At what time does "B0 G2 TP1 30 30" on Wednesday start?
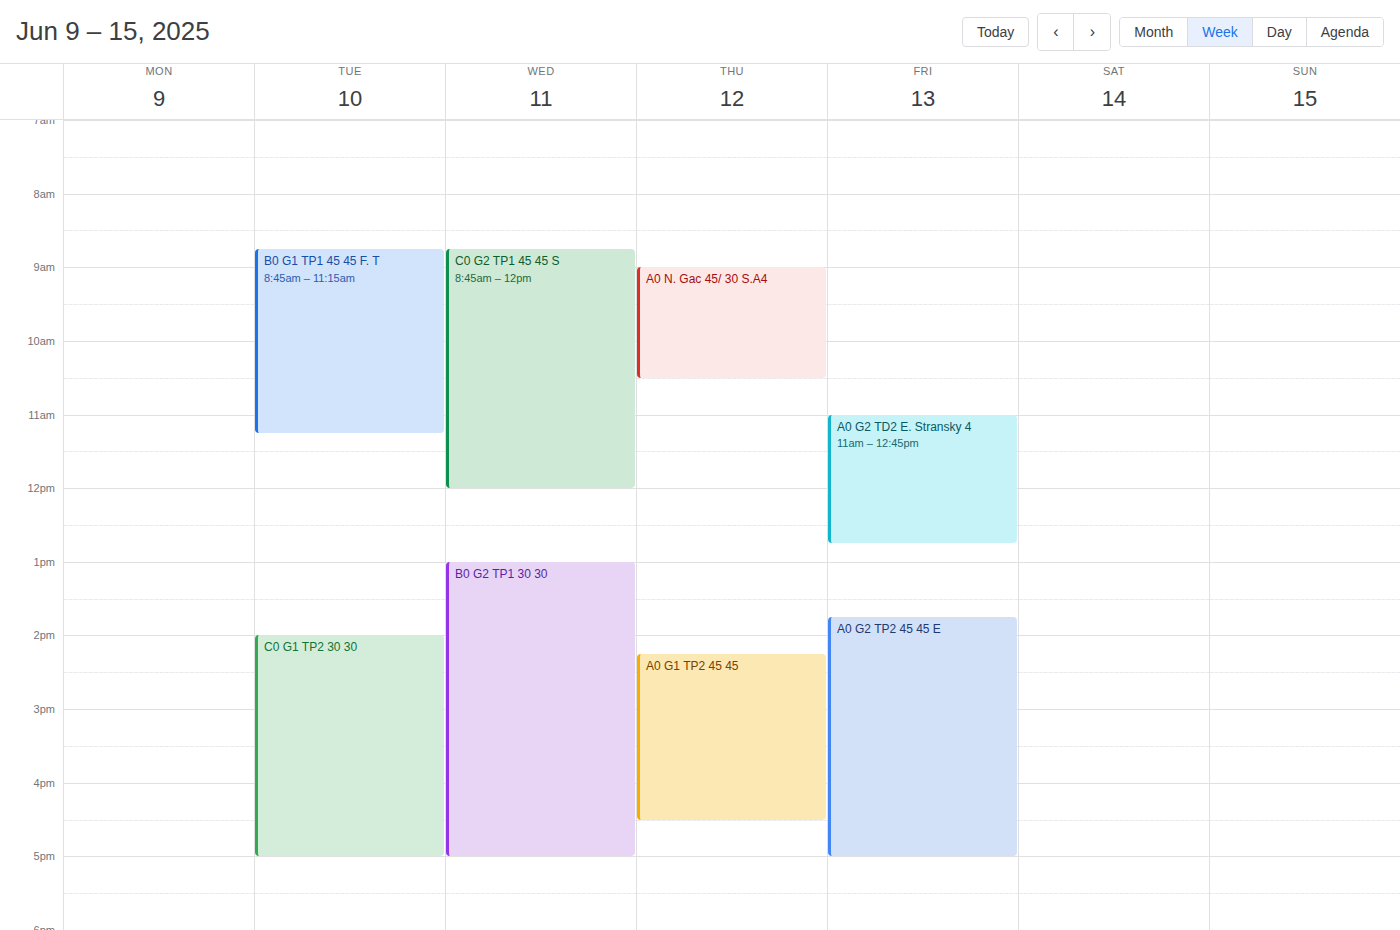
1:00 PM